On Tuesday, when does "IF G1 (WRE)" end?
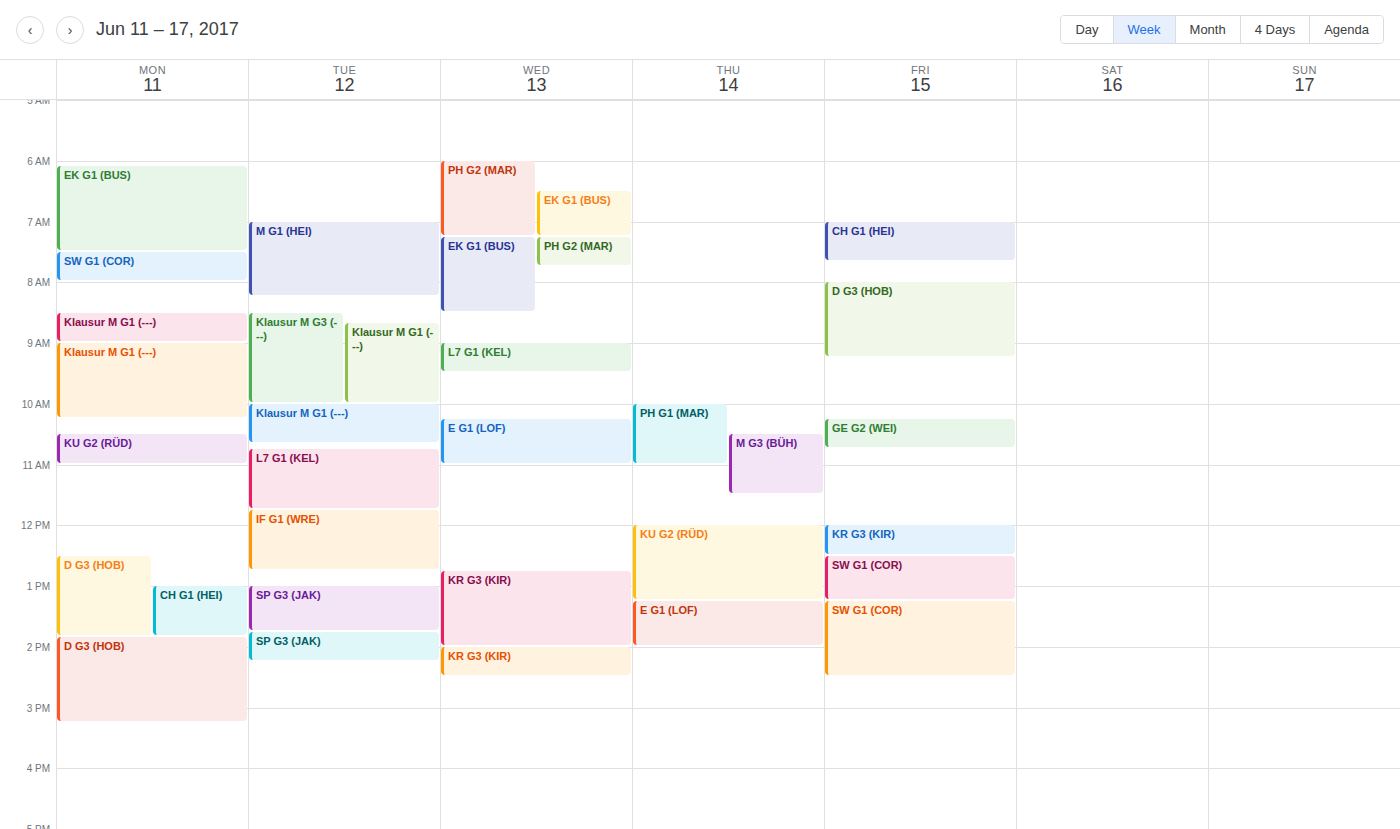
12:45 PM